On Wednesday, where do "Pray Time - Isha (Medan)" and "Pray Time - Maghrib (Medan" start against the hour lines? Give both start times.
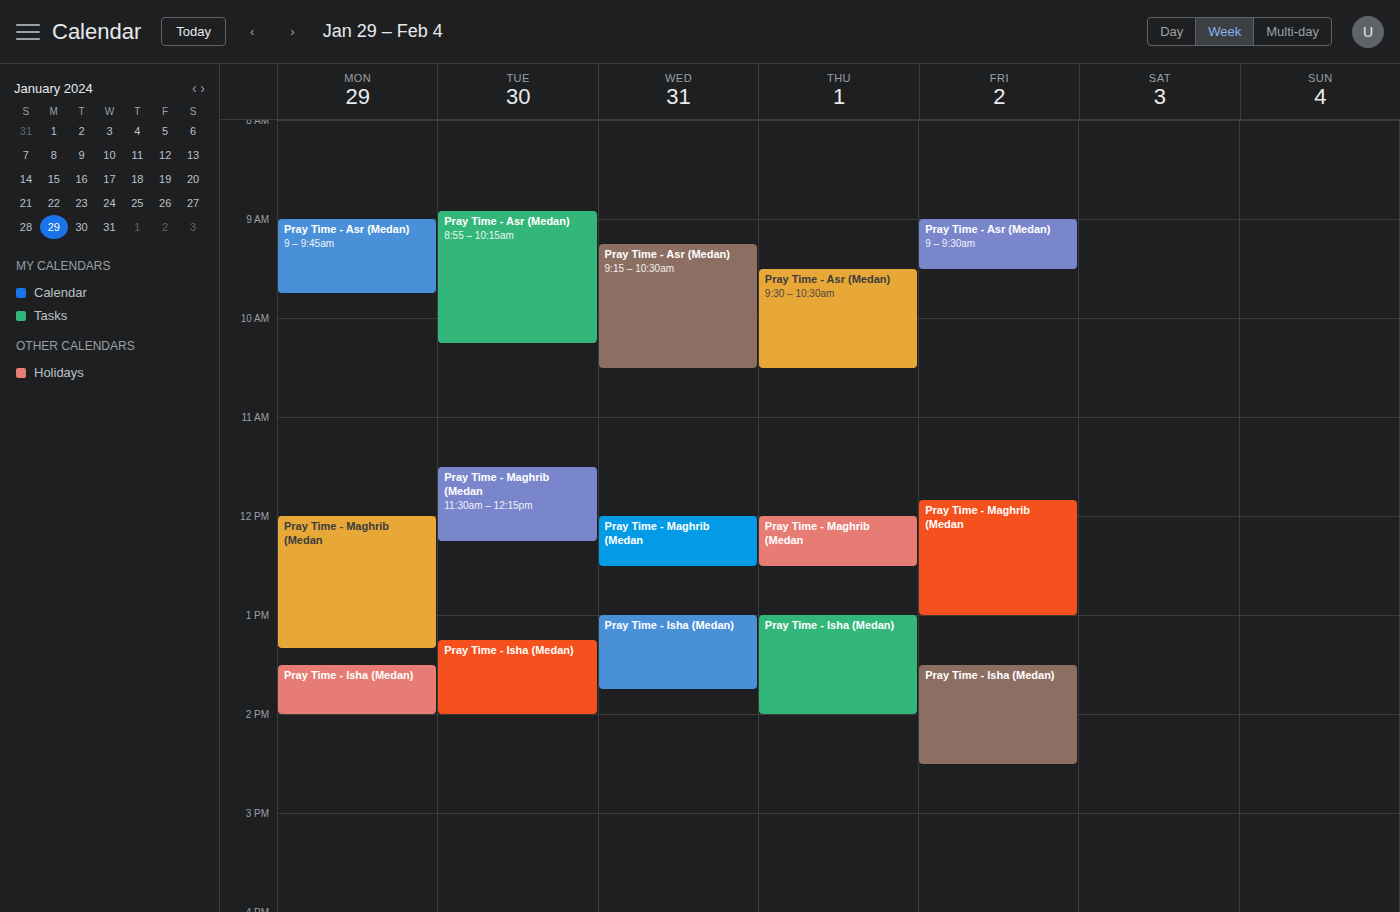
"Pray Time - Isha (Medan)": 1:00 PM, exactly on the 1 PM line. "Pray Time - Maghrib (Medan": 12:00 PM, exactly on the 12 PM line.